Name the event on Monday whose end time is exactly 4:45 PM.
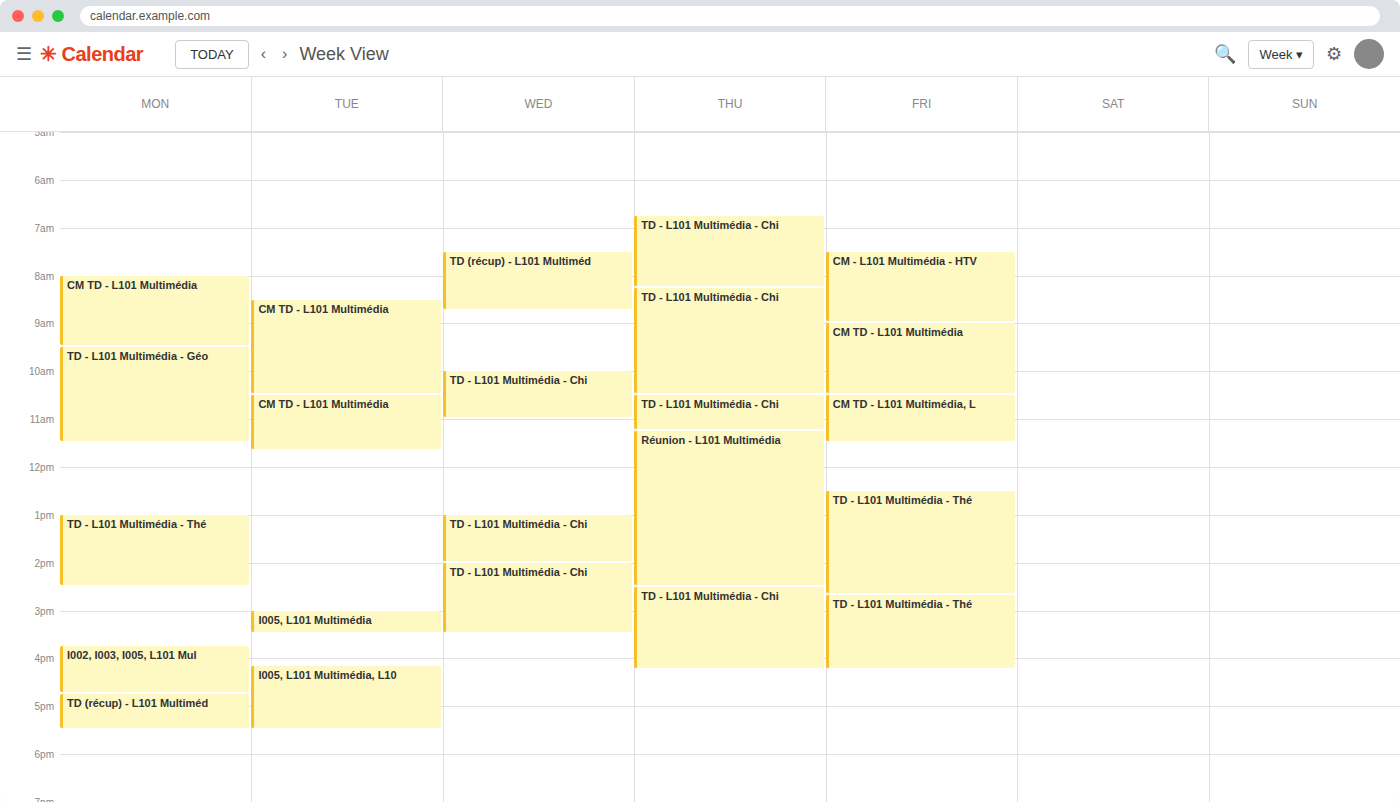
"I002, I003, I005, L101 Mul"